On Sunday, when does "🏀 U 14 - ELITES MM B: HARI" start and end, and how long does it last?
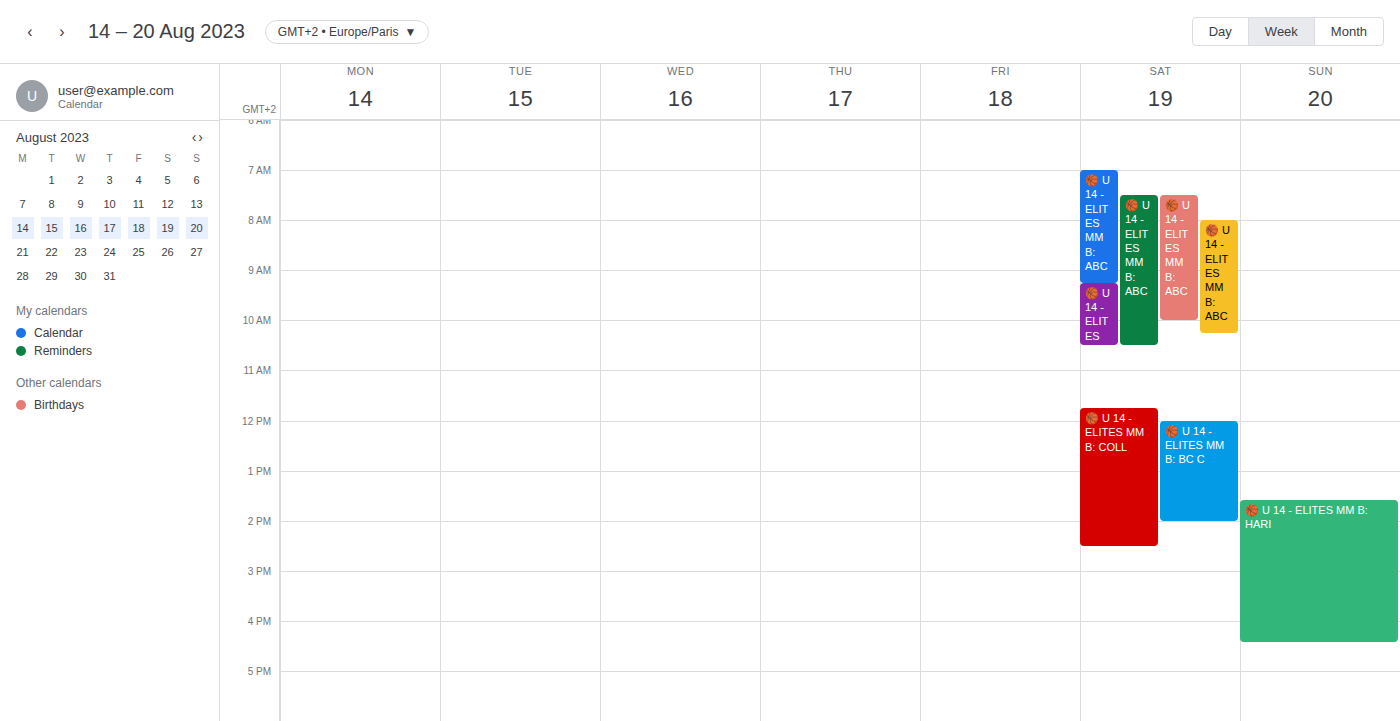
1:35 PM to 4:25 PM, 2 hours 50 minutes